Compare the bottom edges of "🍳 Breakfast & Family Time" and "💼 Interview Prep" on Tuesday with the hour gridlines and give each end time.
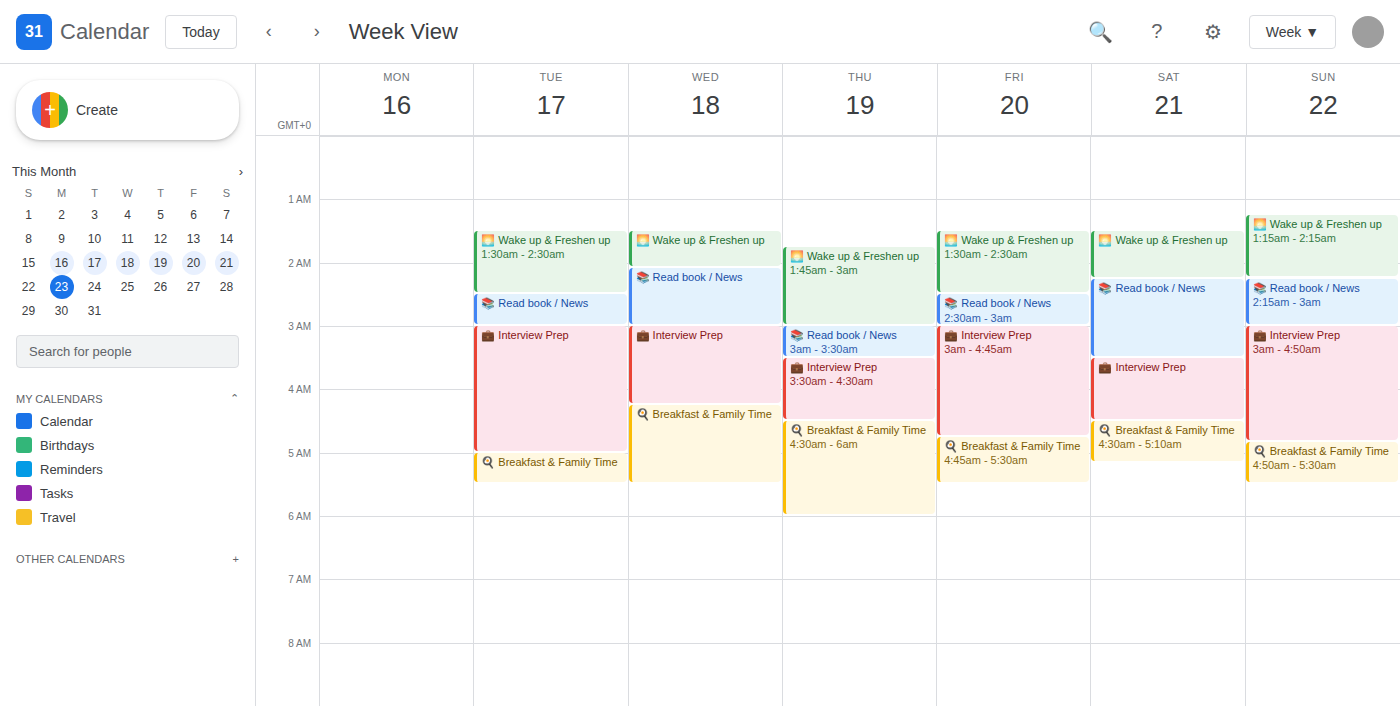
"🍳 Breakfast & Family Time": 5:30 AM, halfway between the 5 AM and 6 AM lines. "💼 Interview Prep": 5:00 AM, exactly on the 5 AM line.